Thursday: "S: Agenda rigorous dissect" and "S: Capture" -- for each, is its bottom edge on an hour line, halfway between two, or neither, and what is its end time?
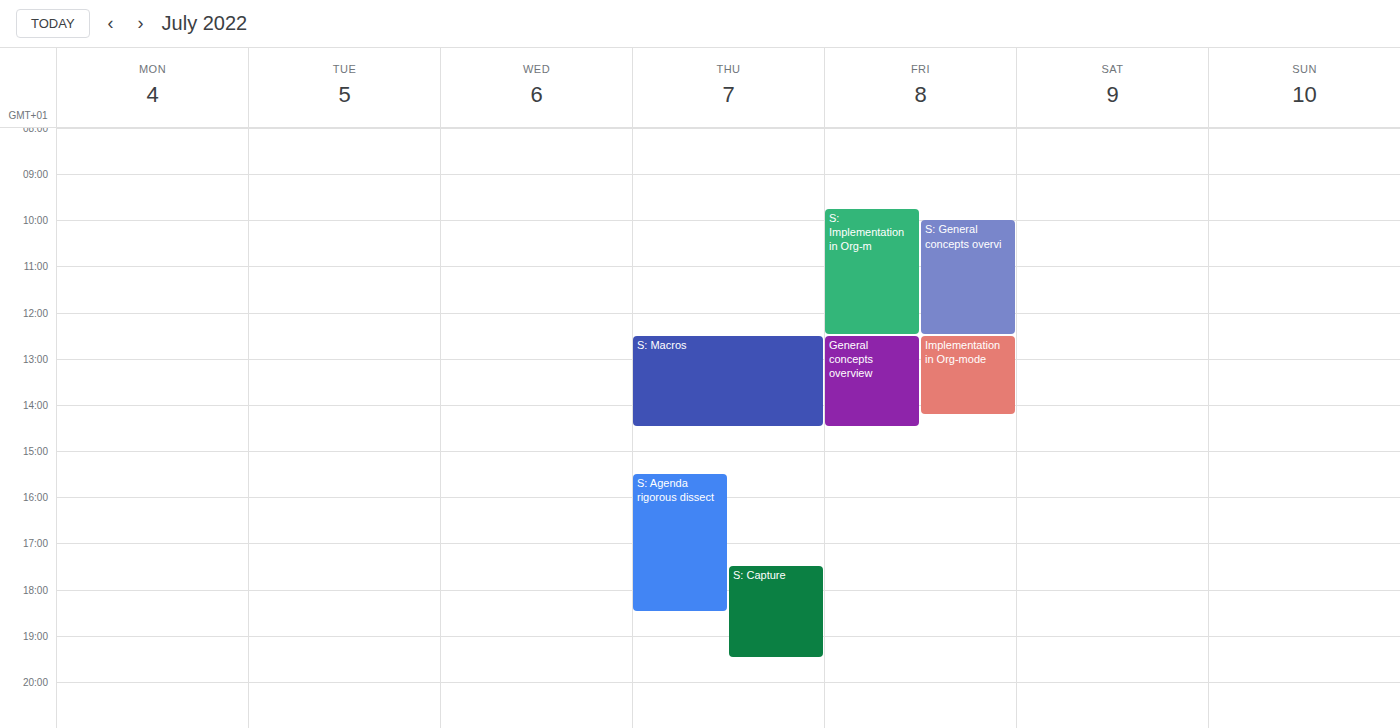
"S: Agenda rigorous dissect": 6:30 PM, halfway between the 6 PM and 7 PM lines. "S: Capture": 7:30 PM, halfway between the 7 PM and 8 PM lines.